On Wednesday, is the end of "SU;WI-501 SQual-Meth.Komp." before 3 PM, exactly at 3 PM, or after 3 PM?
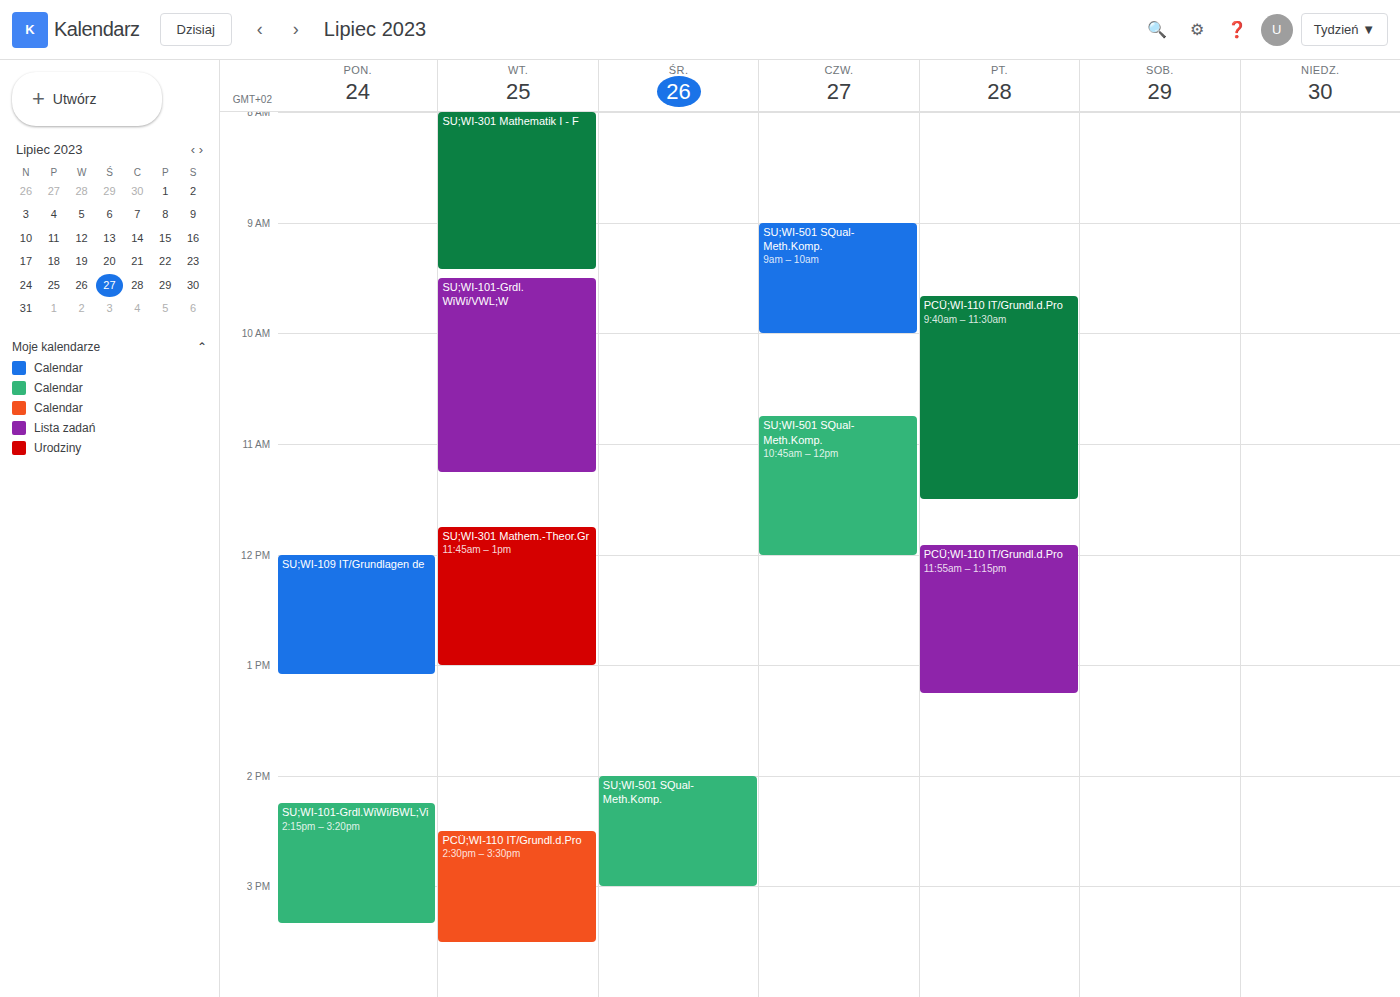
3:00 PM -- exactly at 3 PM, on the 3 PM line.